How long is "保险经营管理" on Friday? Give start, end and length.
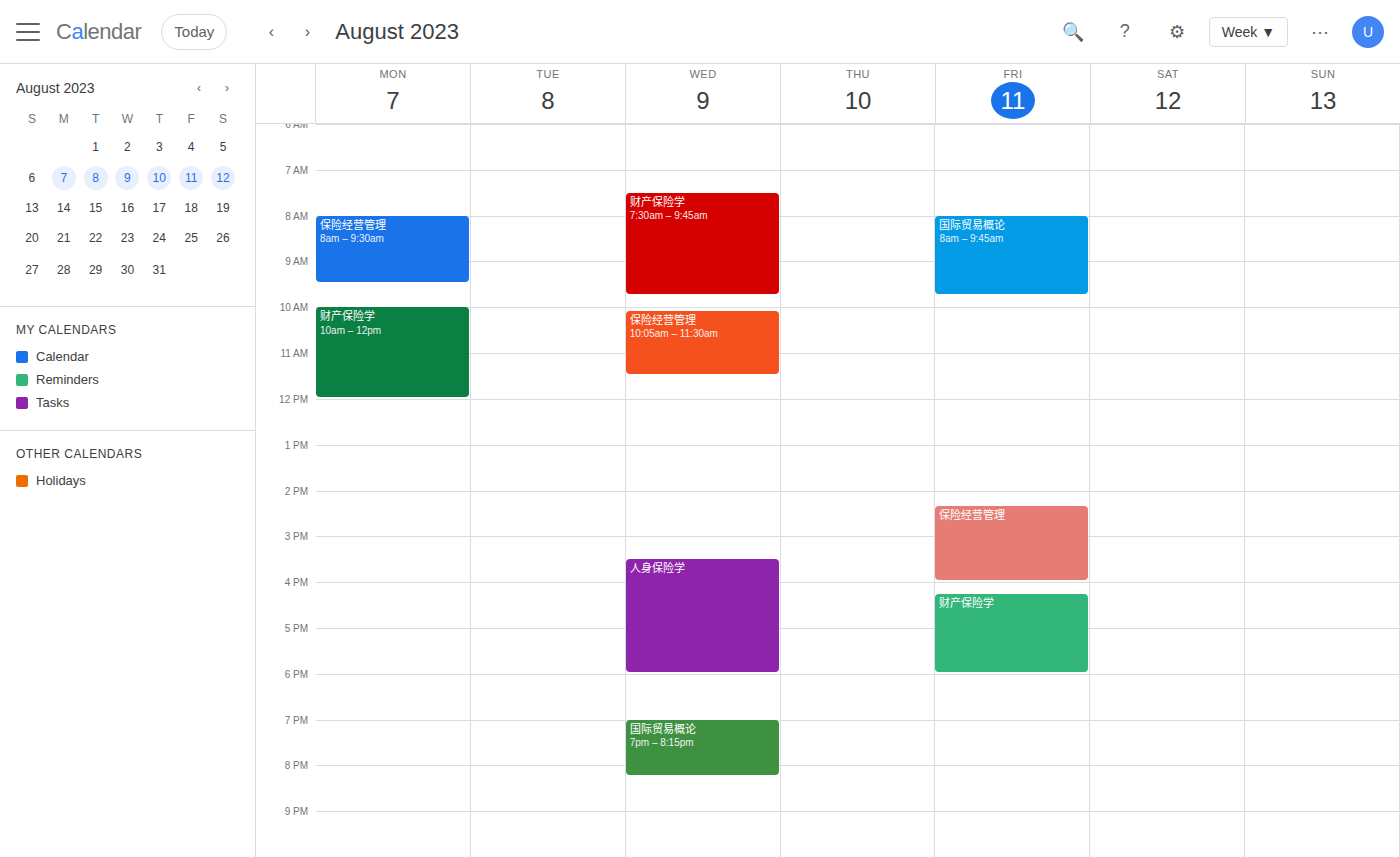
2:20 PM to 4:00 PM, 1 hour 40 minutes